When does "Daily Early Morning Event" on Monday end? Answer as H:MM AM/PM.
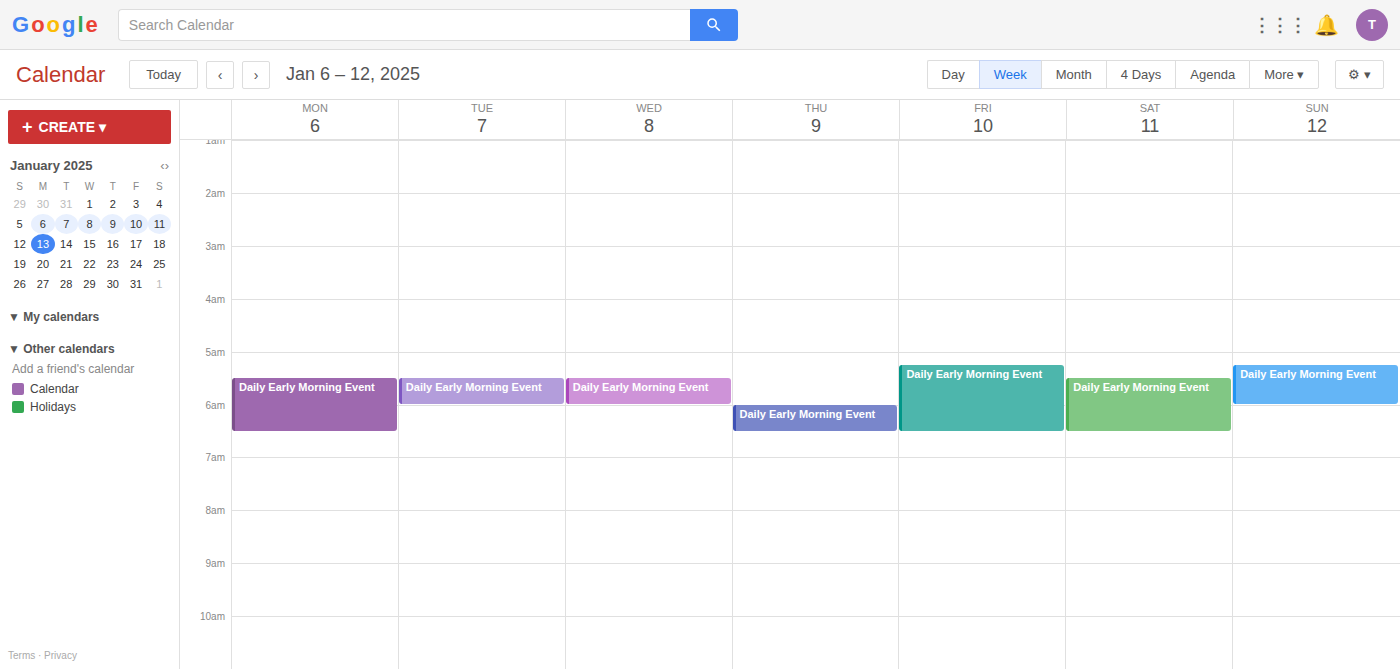
6:30 AM